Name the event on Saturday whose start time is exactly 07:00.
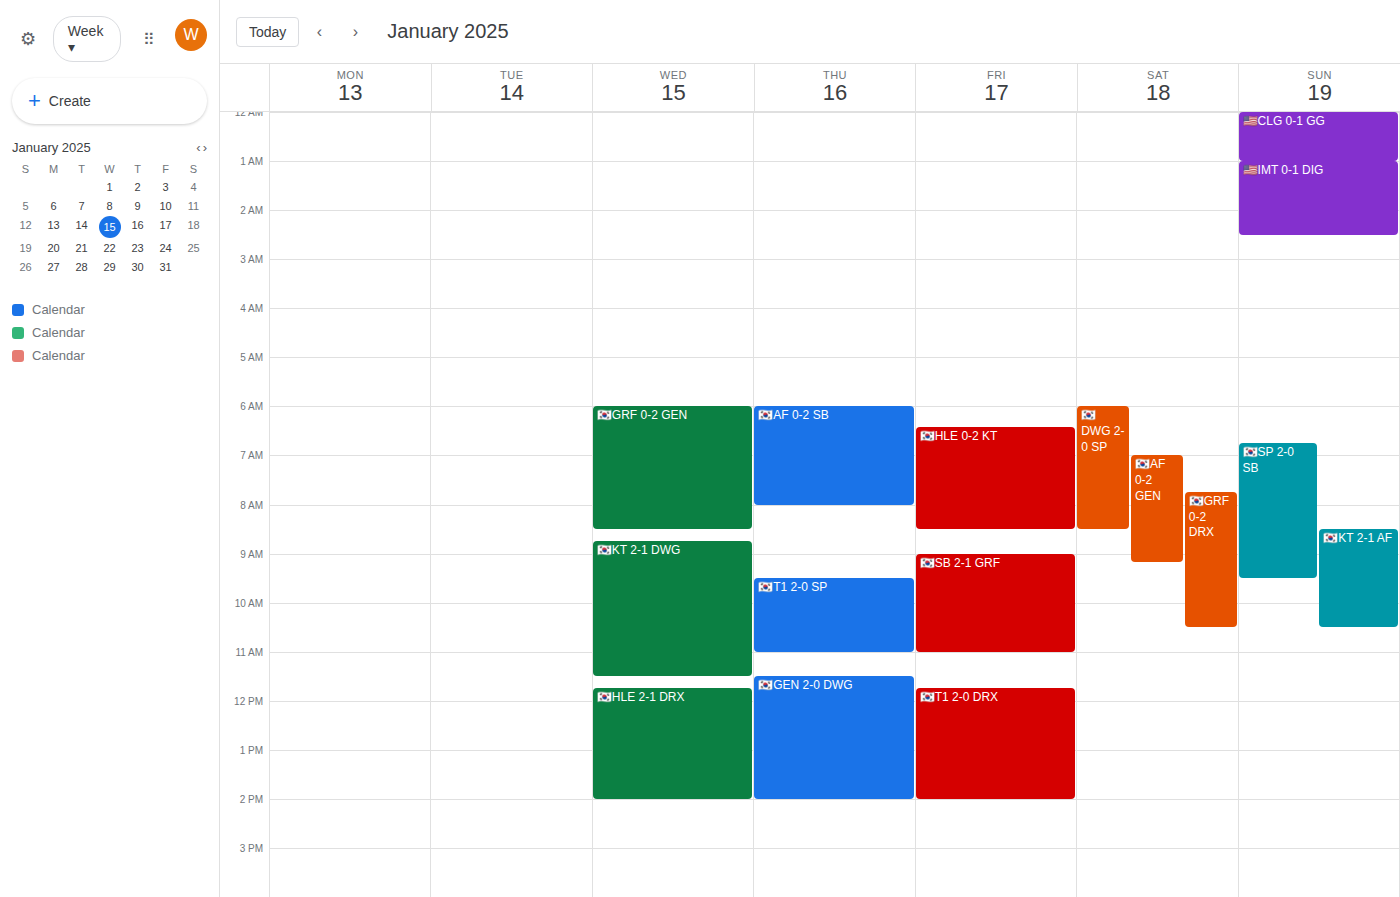
"🇰🇷AF 0-2 GEN"